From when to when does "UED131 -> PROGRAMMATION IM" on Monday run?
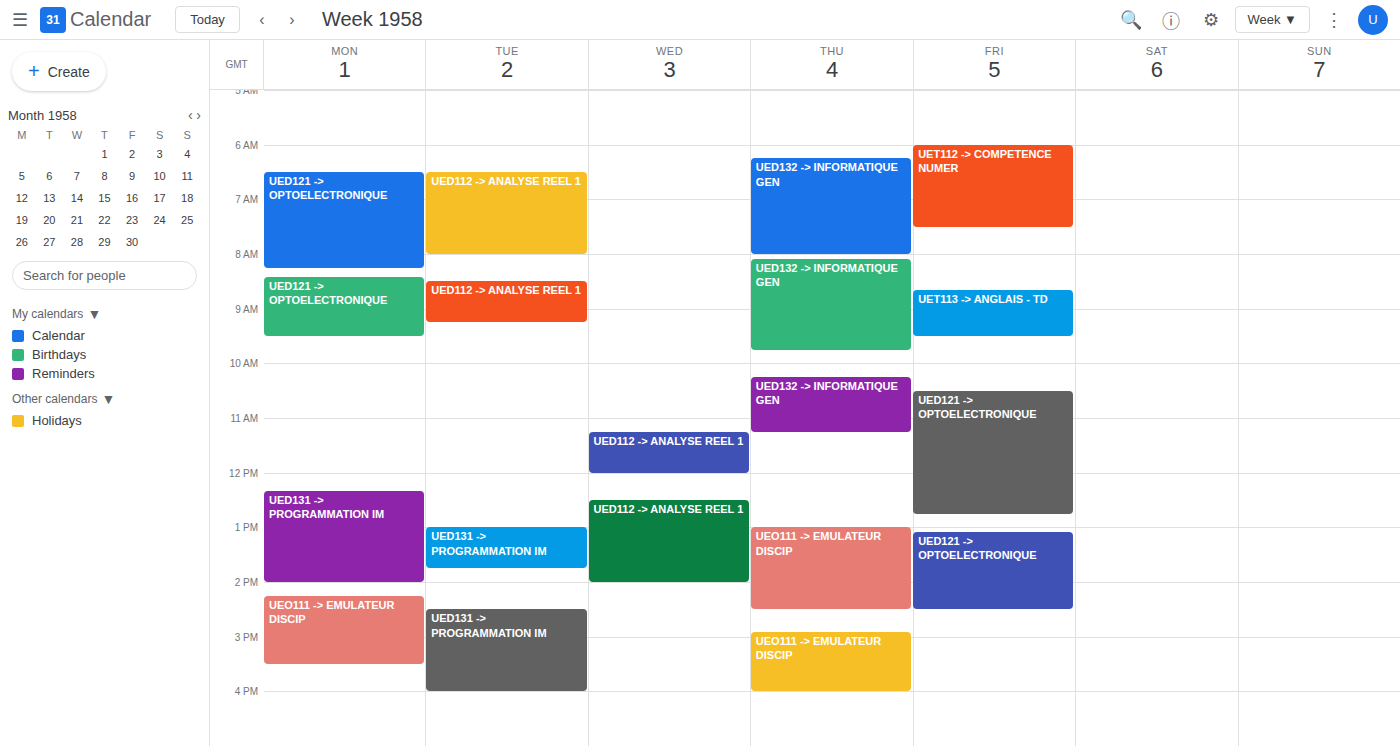
12:20 PM to 2:00 PM